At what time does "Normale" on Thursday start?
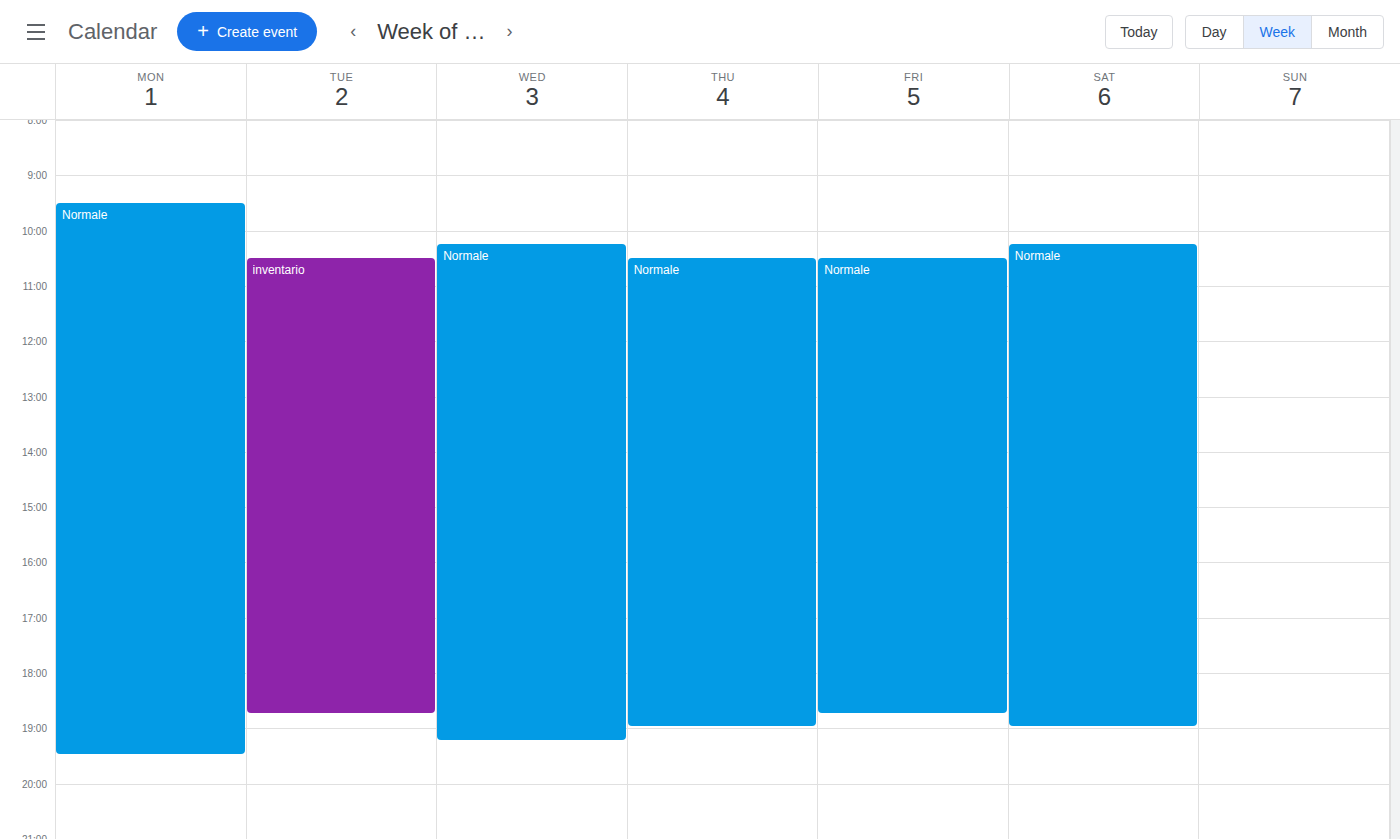
10:30 AM